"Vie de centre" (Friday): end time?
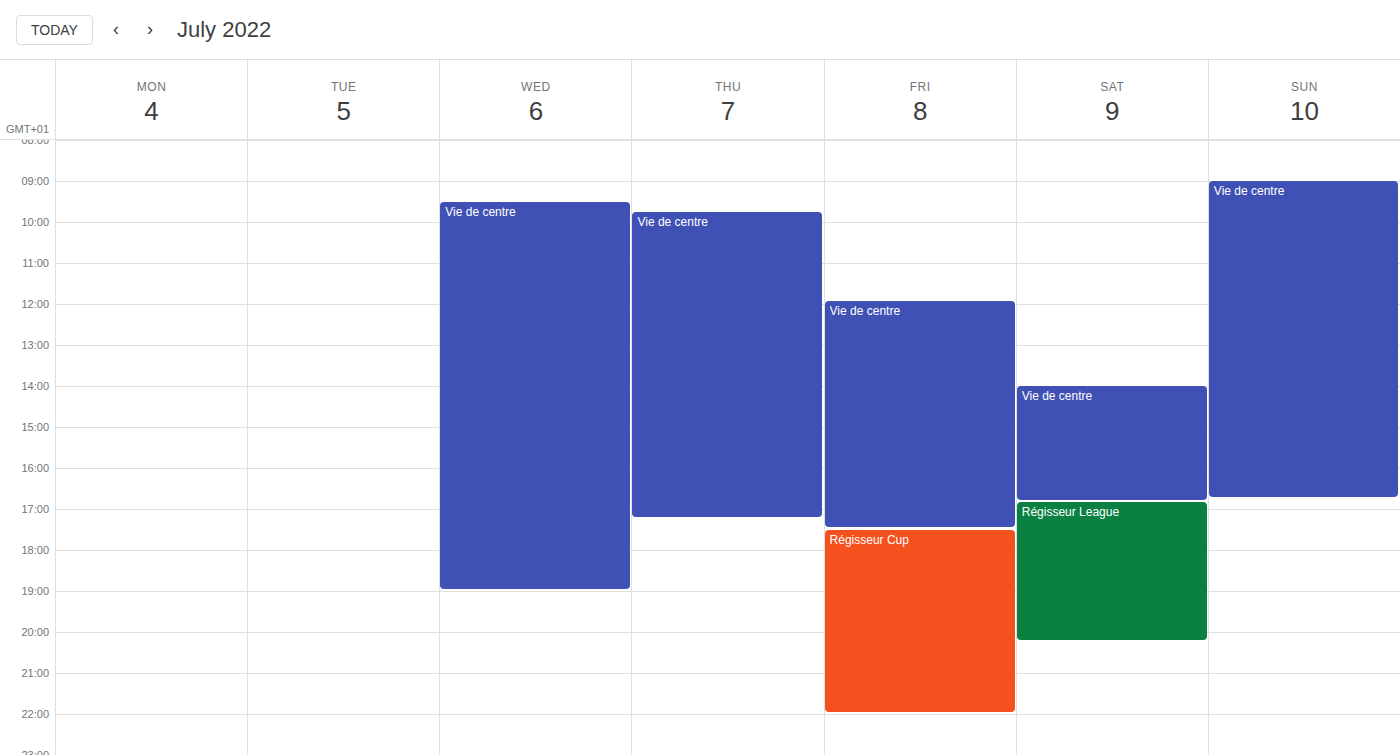
5:30 PM